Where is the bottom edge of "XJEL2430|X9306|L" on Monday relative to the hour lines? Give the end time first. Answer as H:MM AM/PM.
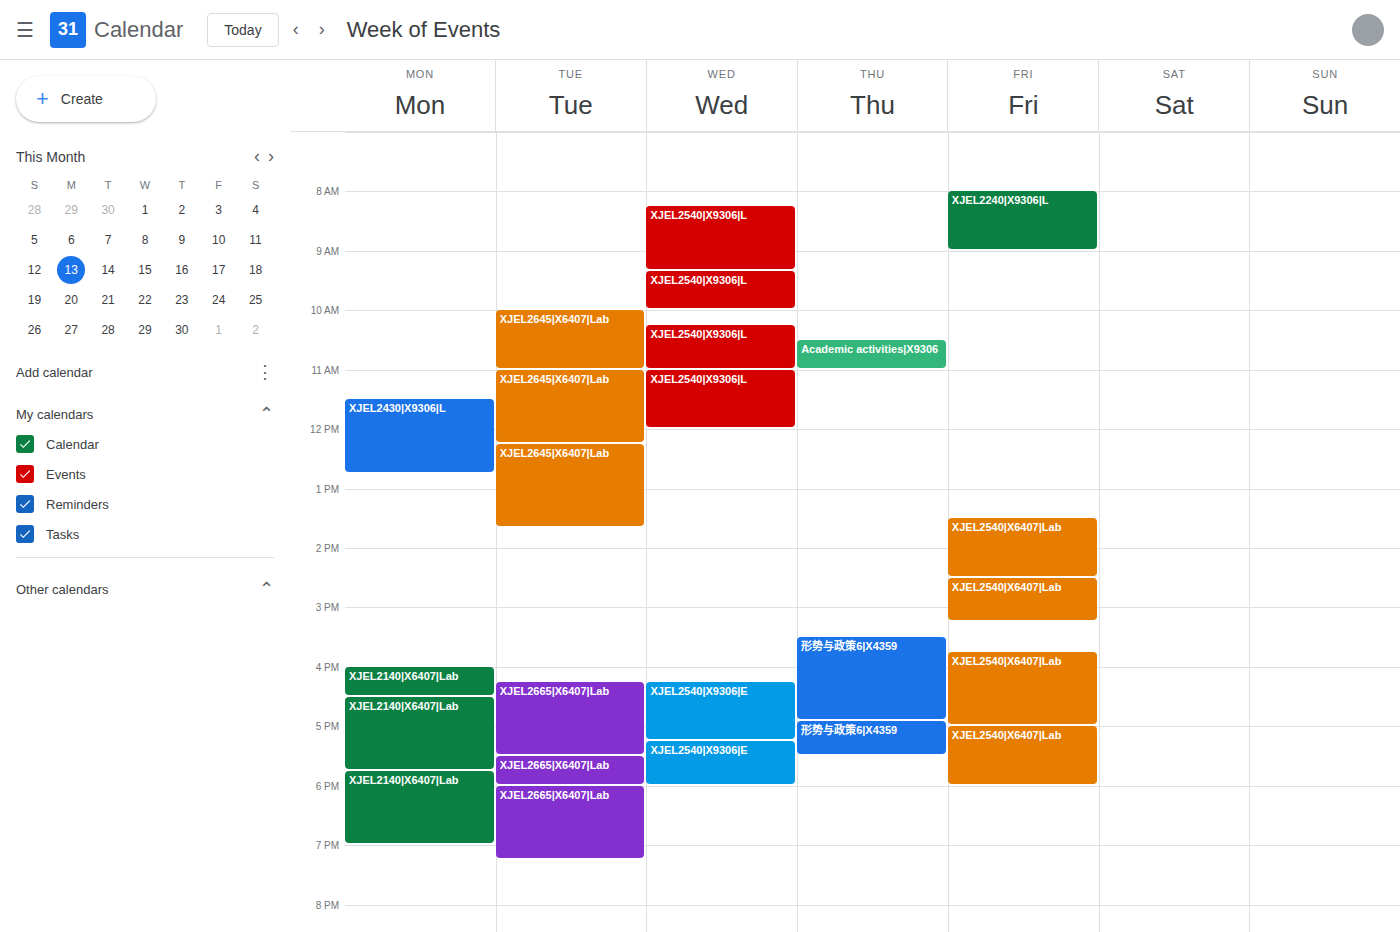
12:45 PM -- neither: three quarters of the way from the 12 PM line to the 1 PM line.